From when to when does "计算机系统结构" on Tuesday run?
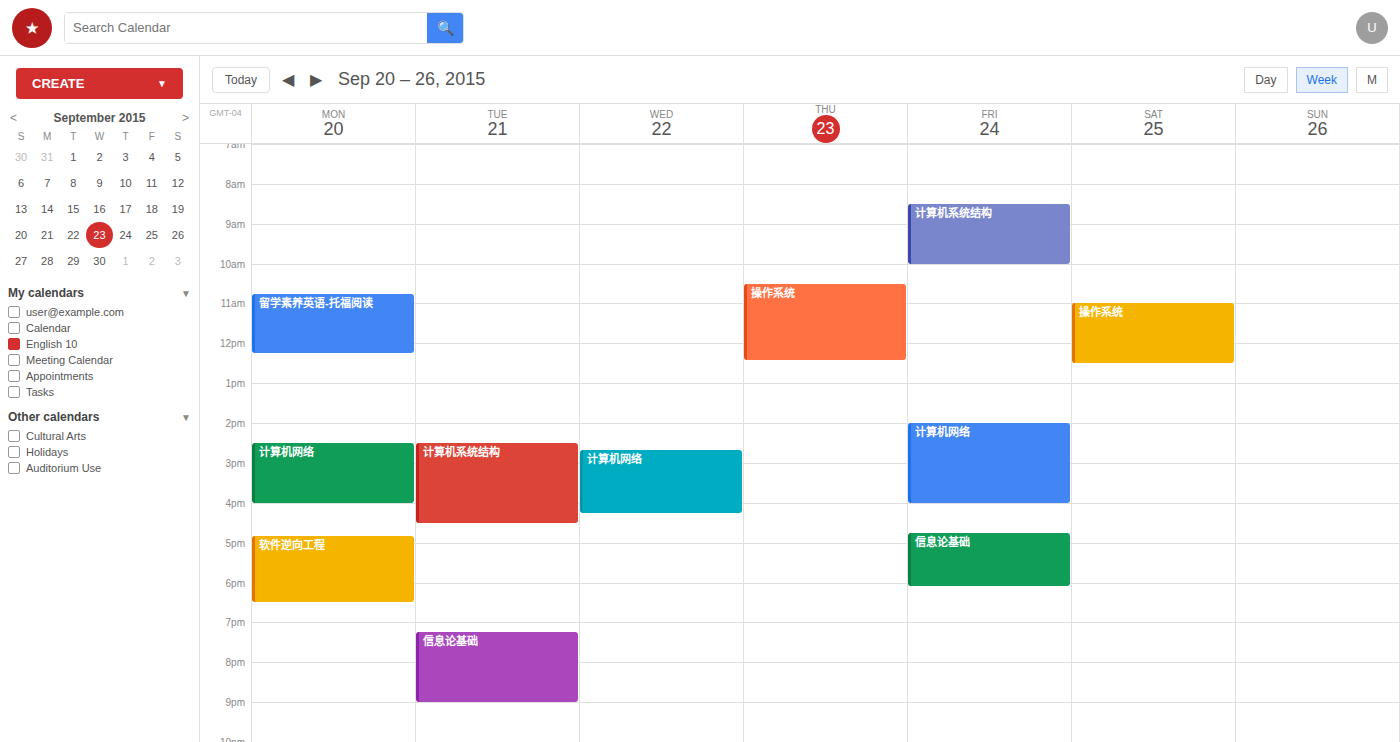
2:30 PM to 4:30 PM